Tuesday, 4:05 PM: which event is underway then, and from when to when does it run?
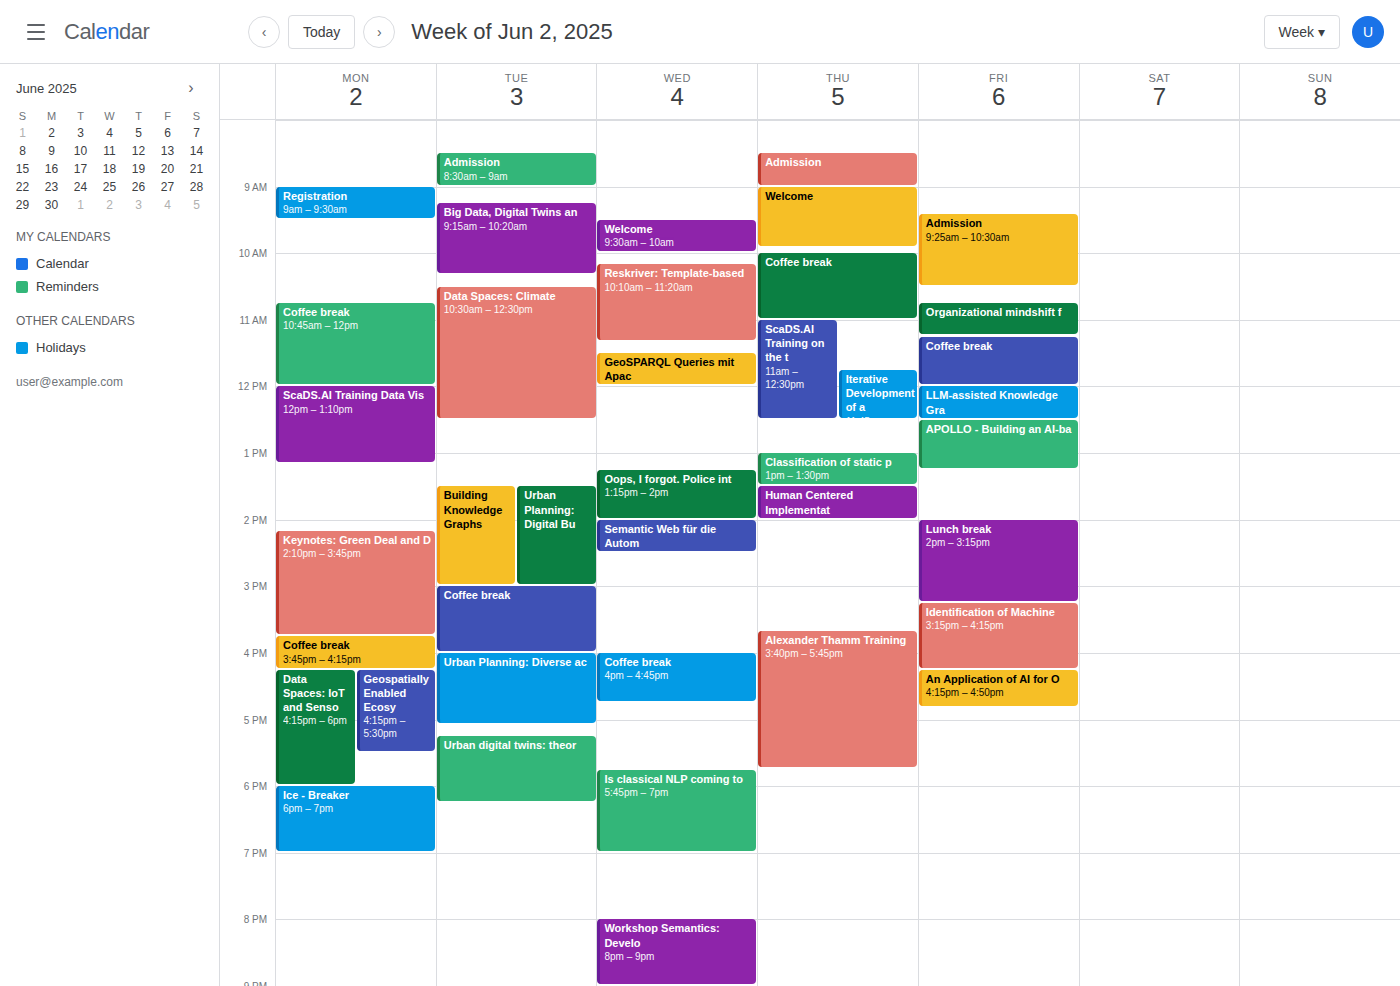
"Urban Planning: Diverse ac", 4:00 PM to 5:05 PM